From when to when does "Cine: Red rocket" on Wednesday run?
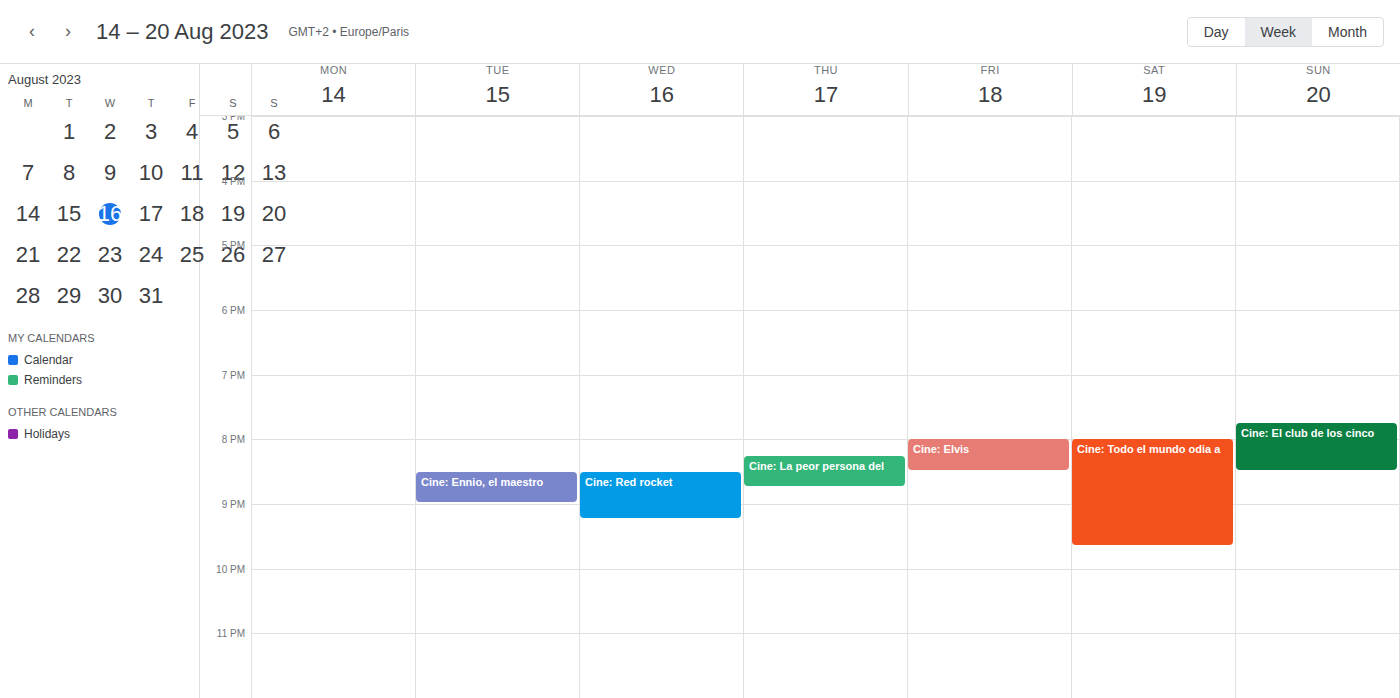
8:30 PM to 9:15 PM